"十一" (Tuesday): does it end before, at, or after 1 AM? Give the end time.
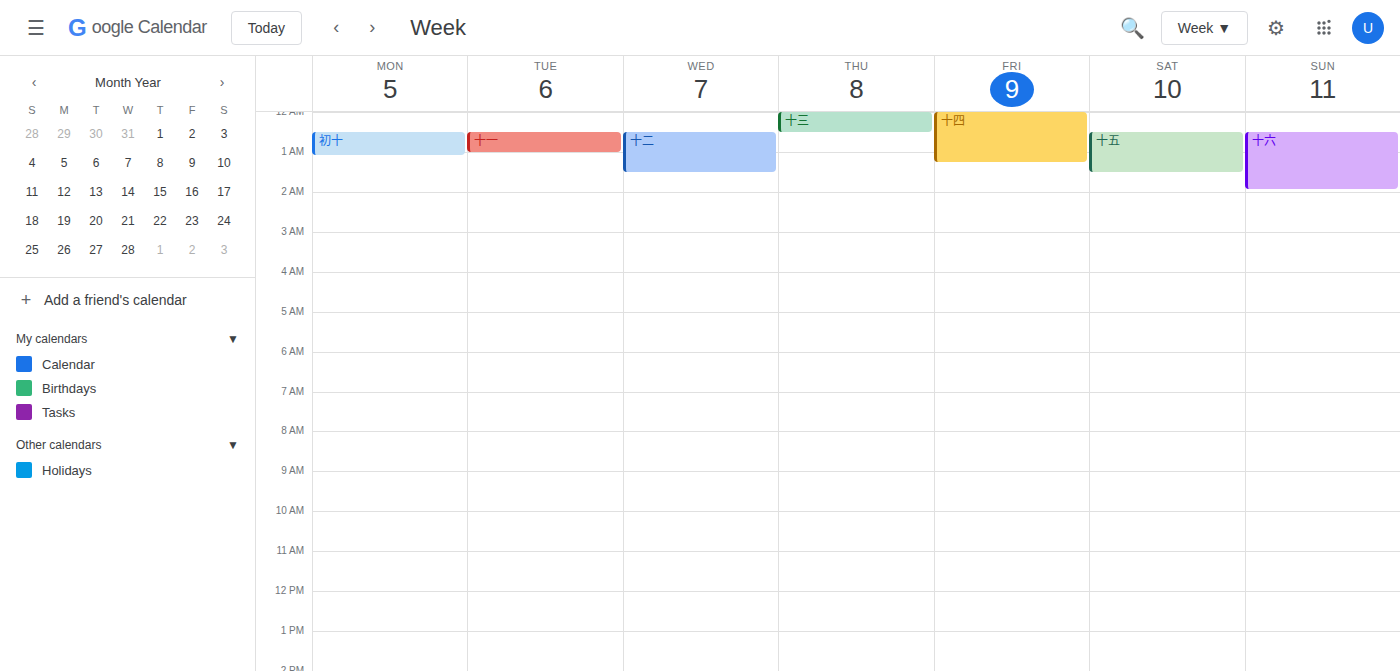
1:00 AM -- exactly at 1 AM, on the 1 AM line.